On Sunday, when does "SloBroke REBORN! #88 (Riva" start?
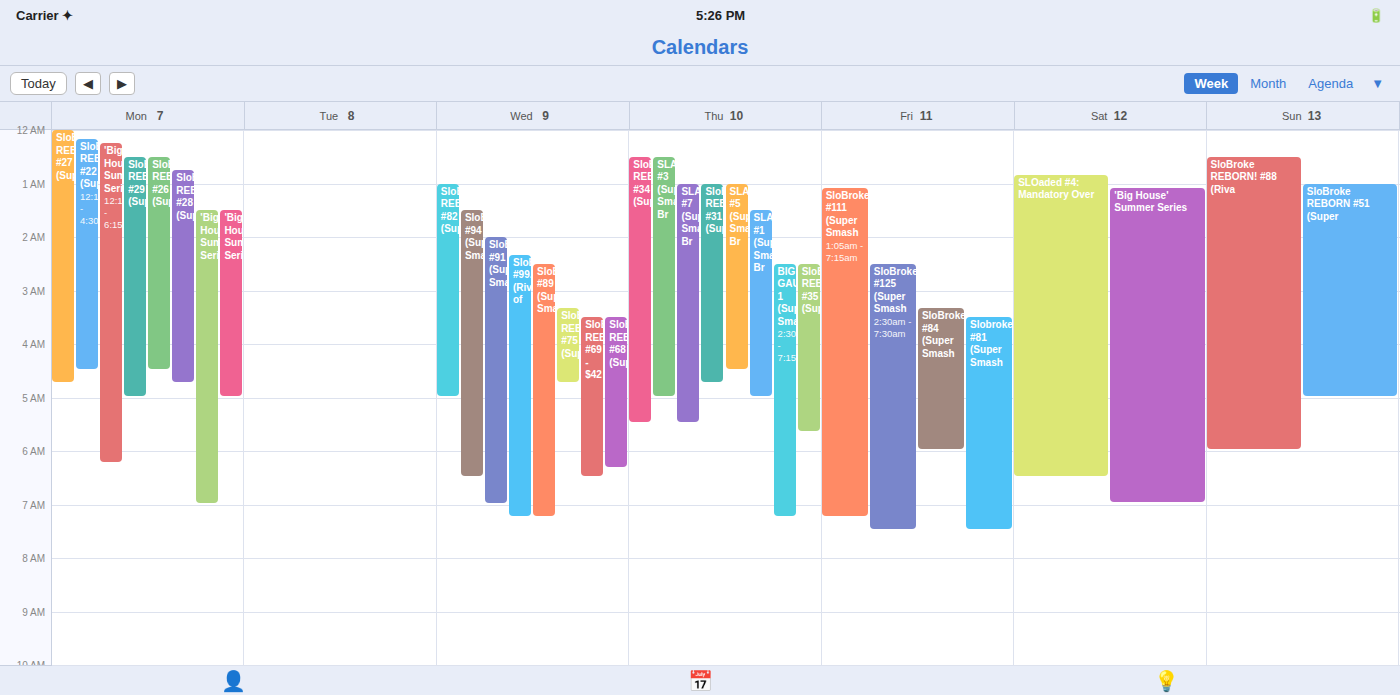
12:30 AM